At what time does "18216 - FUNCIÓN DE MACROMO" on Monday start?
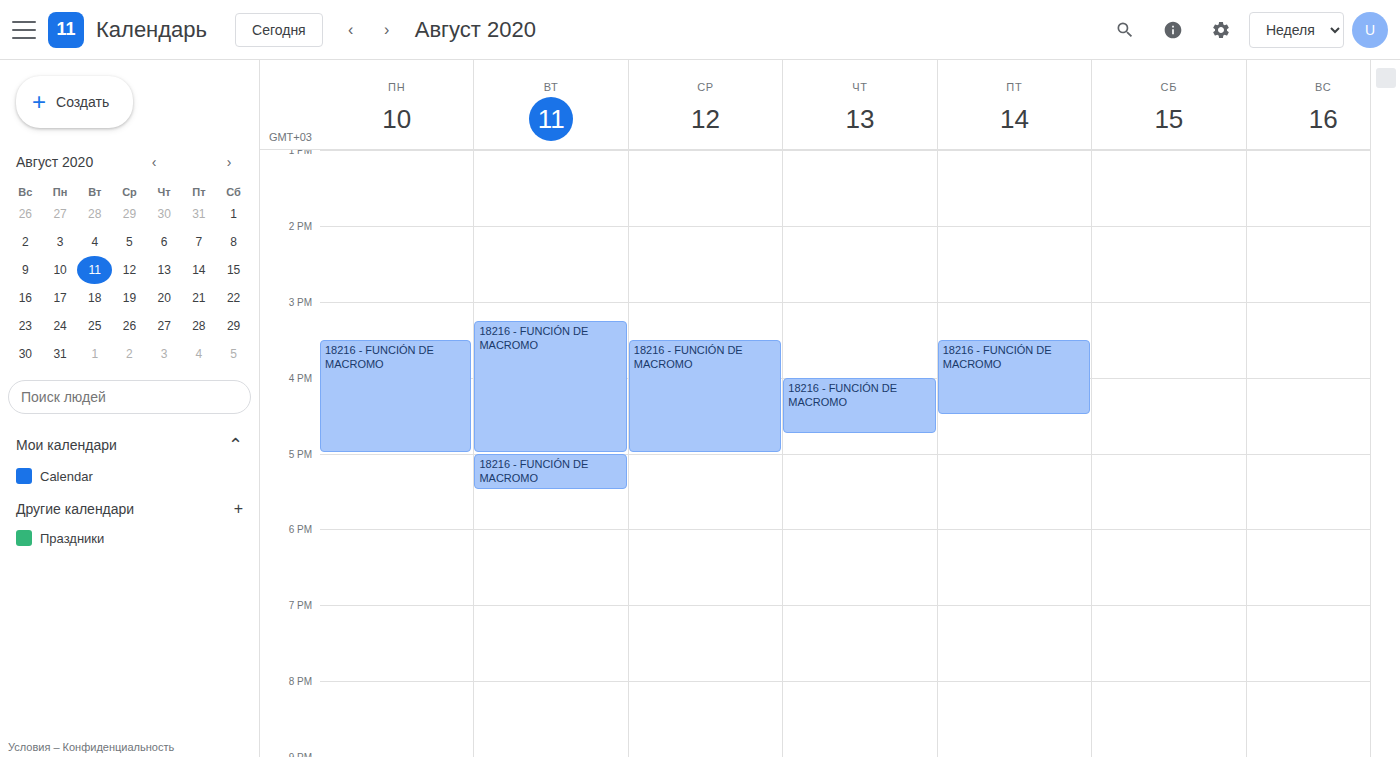
3:30 PM